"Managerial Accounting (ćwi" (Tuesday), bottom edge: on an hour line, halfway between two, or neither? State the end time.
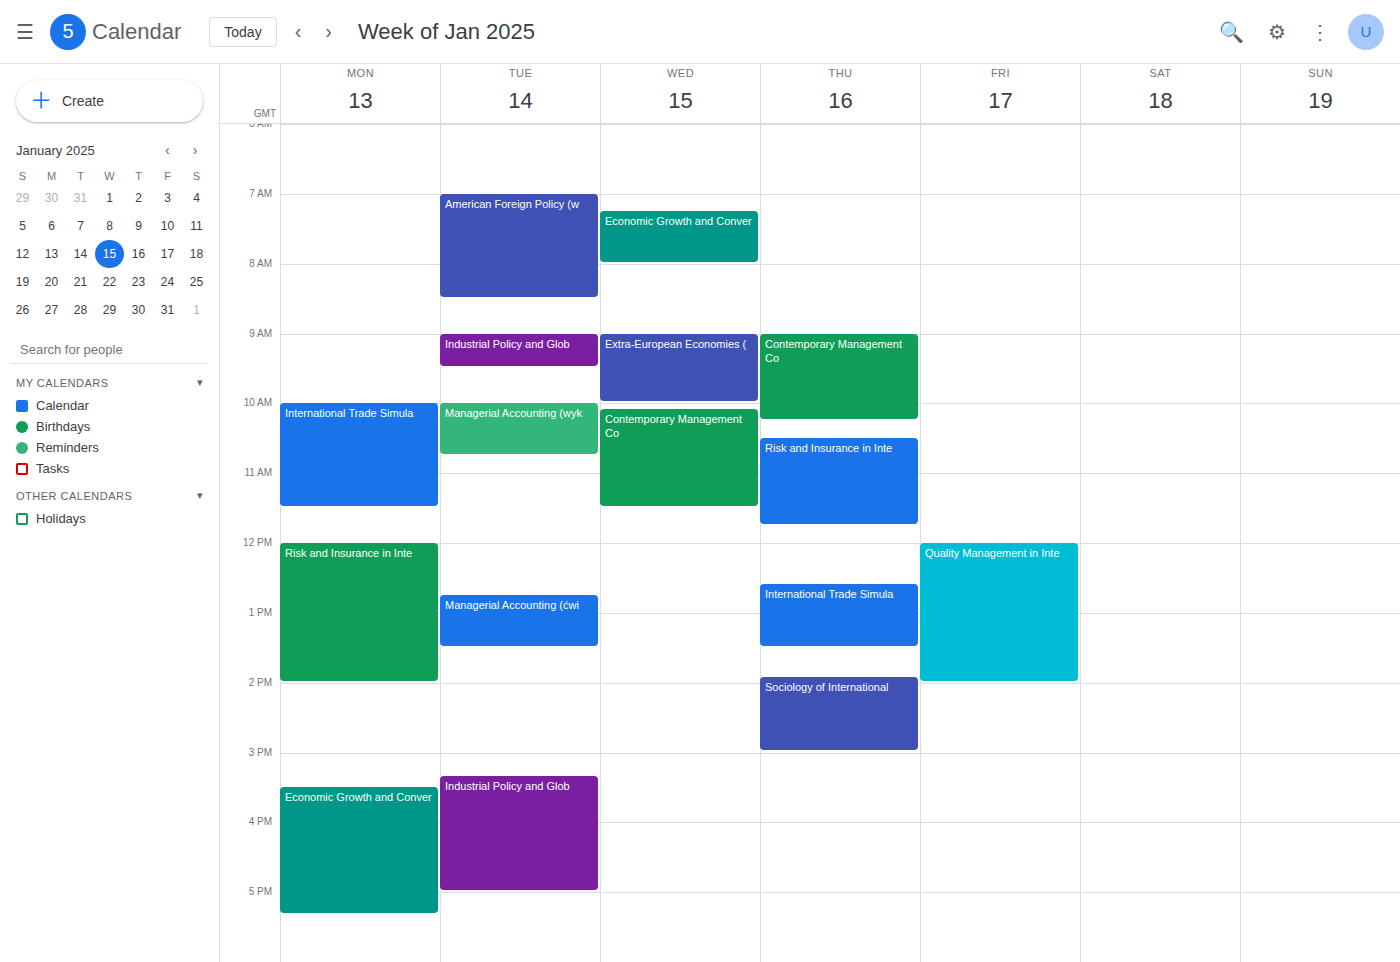
1:30 PM -- halfway between the 1 PM and 2 PM lines.